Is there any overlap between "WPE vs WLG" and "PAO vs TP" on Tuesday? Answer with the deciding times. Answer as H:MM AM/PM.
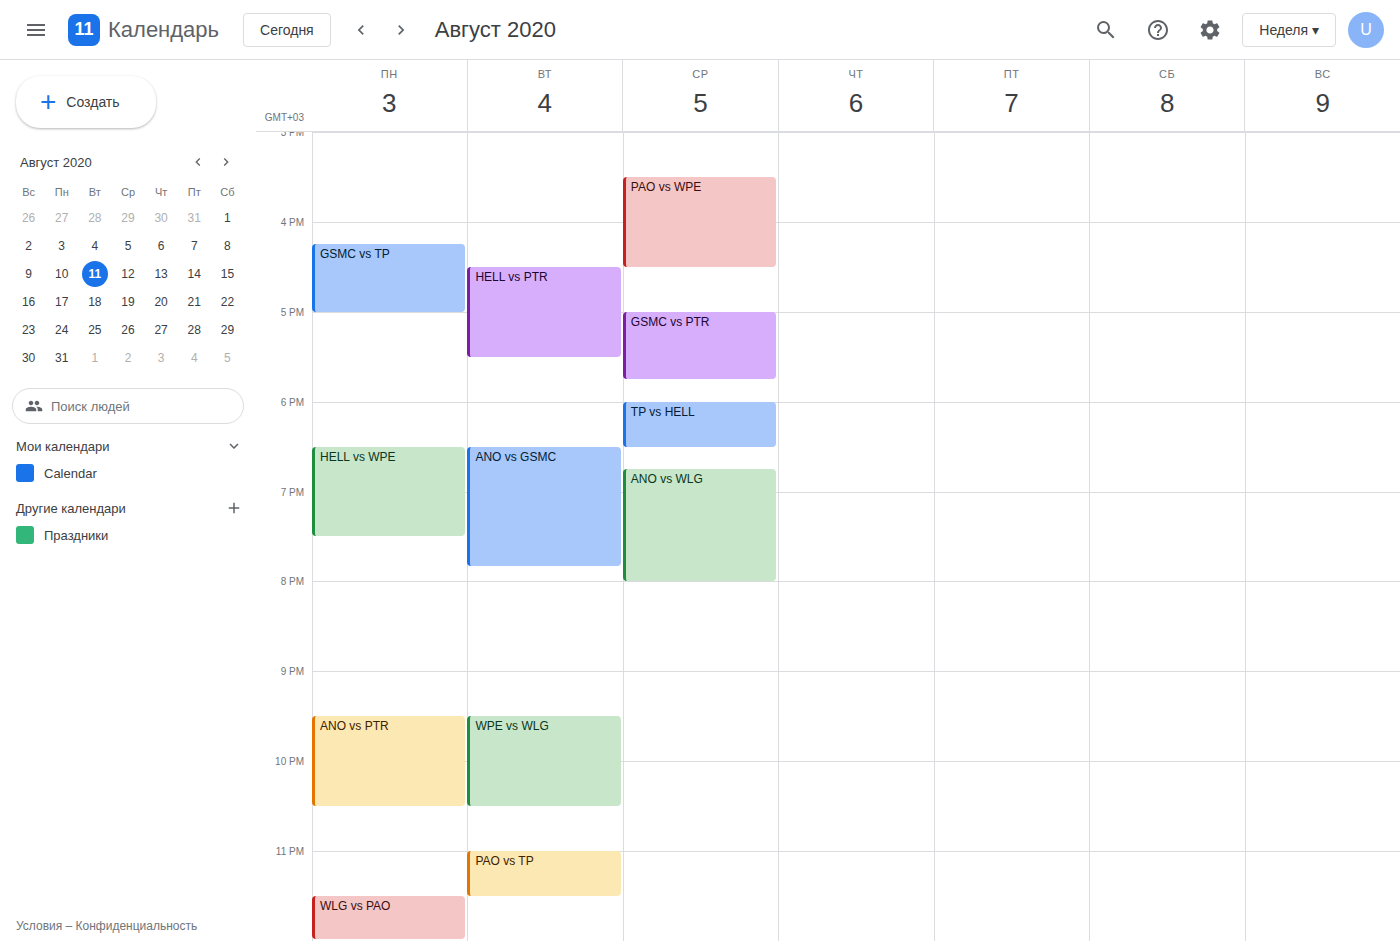
"WPE vs WLG" ends at 10:30 PM and "PAO vs TP" starts at 11:00 PM -- no overlap.